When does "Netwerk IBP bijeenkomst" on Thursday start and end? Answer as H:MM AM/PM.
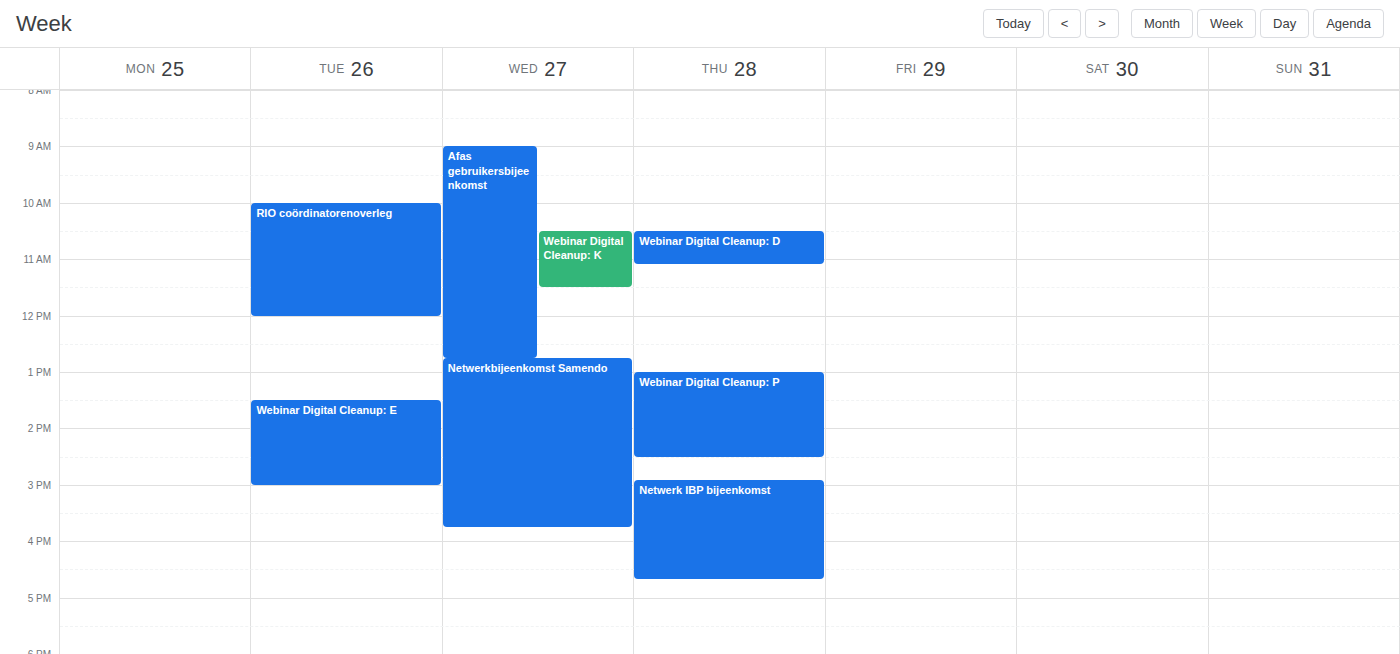
2:55 PM to 4:40 PM